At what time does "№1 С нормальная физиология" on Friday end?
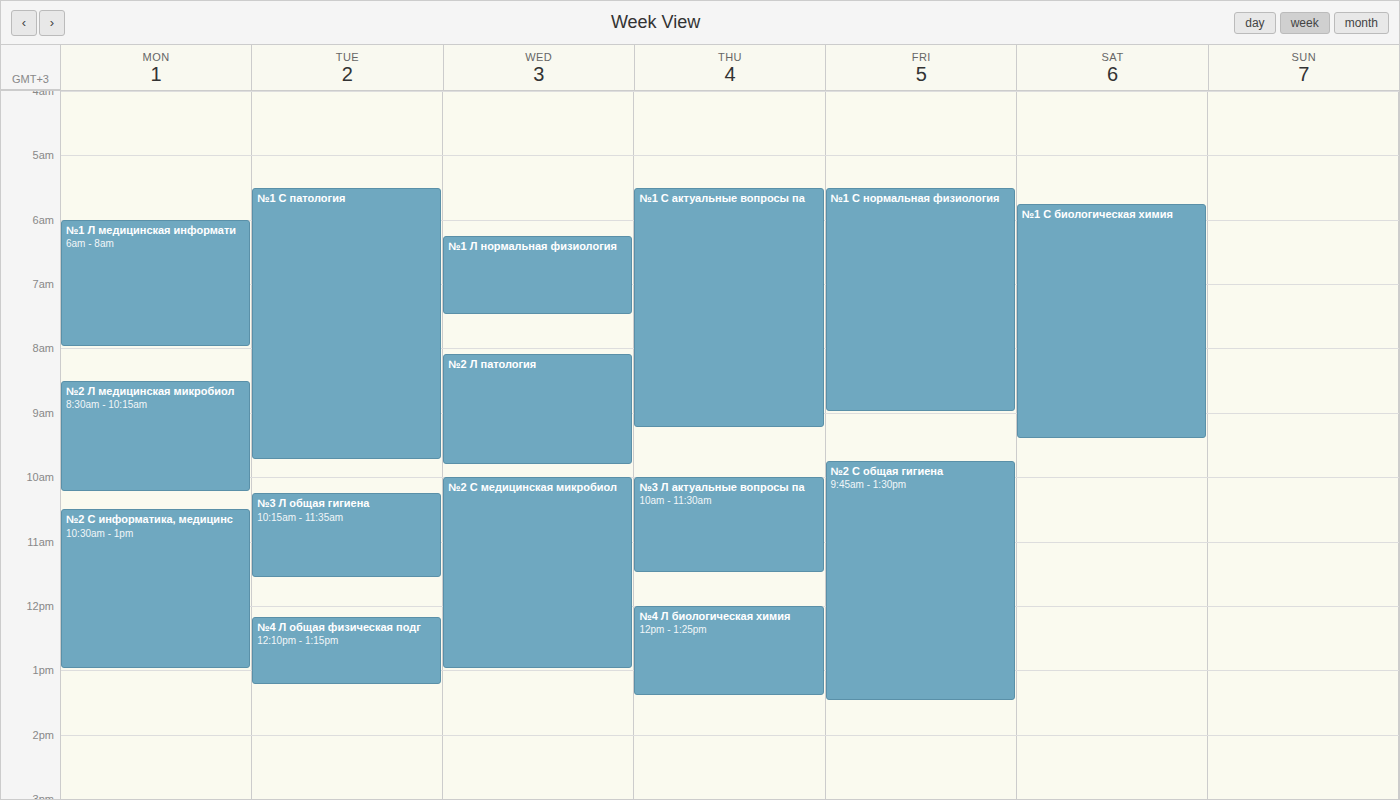
9:00 AM